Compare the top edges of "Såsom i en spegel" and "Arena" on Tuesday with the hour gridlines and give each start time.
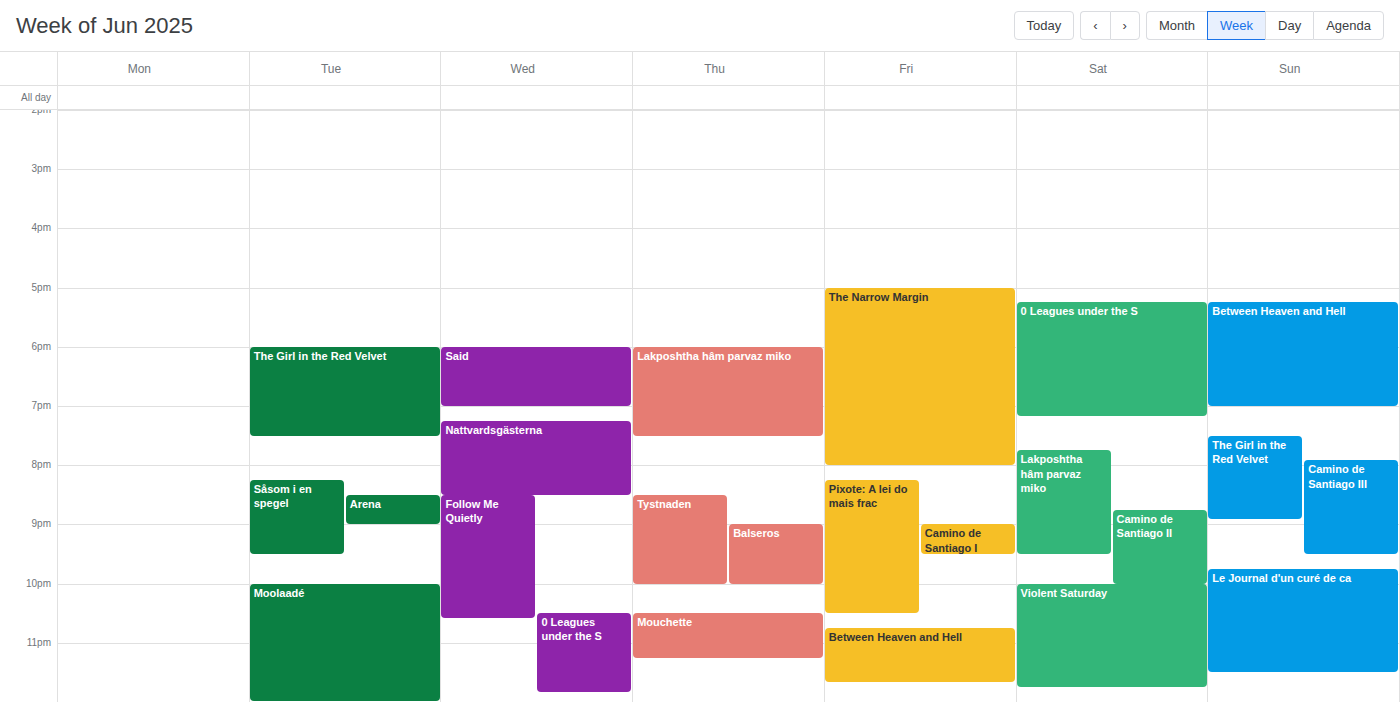
"Såsom i en spegel": 8:15 PM, neither: a quarter of the way from the 8 PM line to the 9 PM line. "Arena": 8:30 PM, halfway between the 8 PM and 9 PM lines.